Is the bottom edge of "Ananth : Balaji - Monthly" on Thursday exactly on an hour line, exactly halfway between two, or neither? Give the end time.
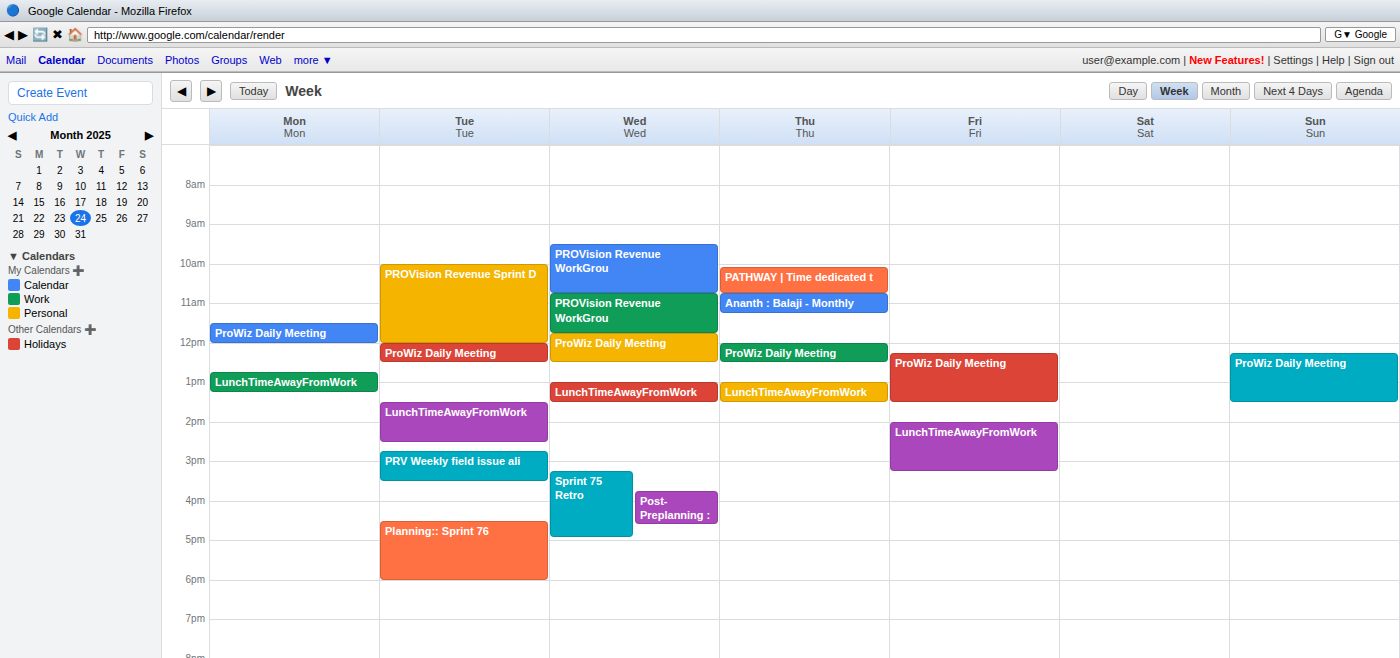
11:15 -- neither: a quarter of the way from the 11:00 line to the 12:00 line.